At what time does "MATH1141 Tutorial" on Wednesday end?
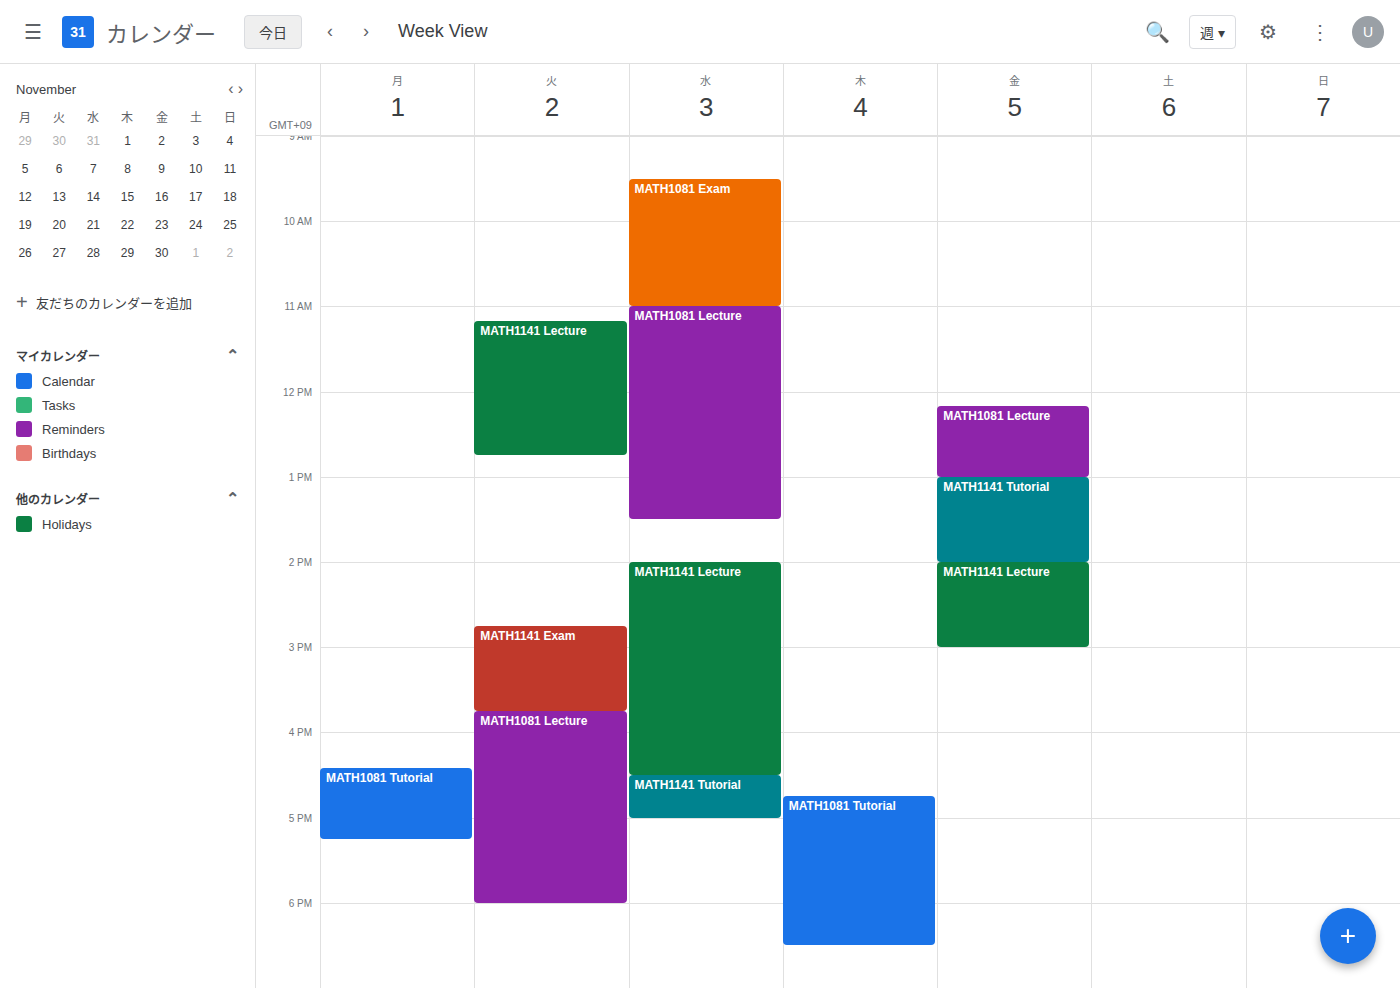
17:00